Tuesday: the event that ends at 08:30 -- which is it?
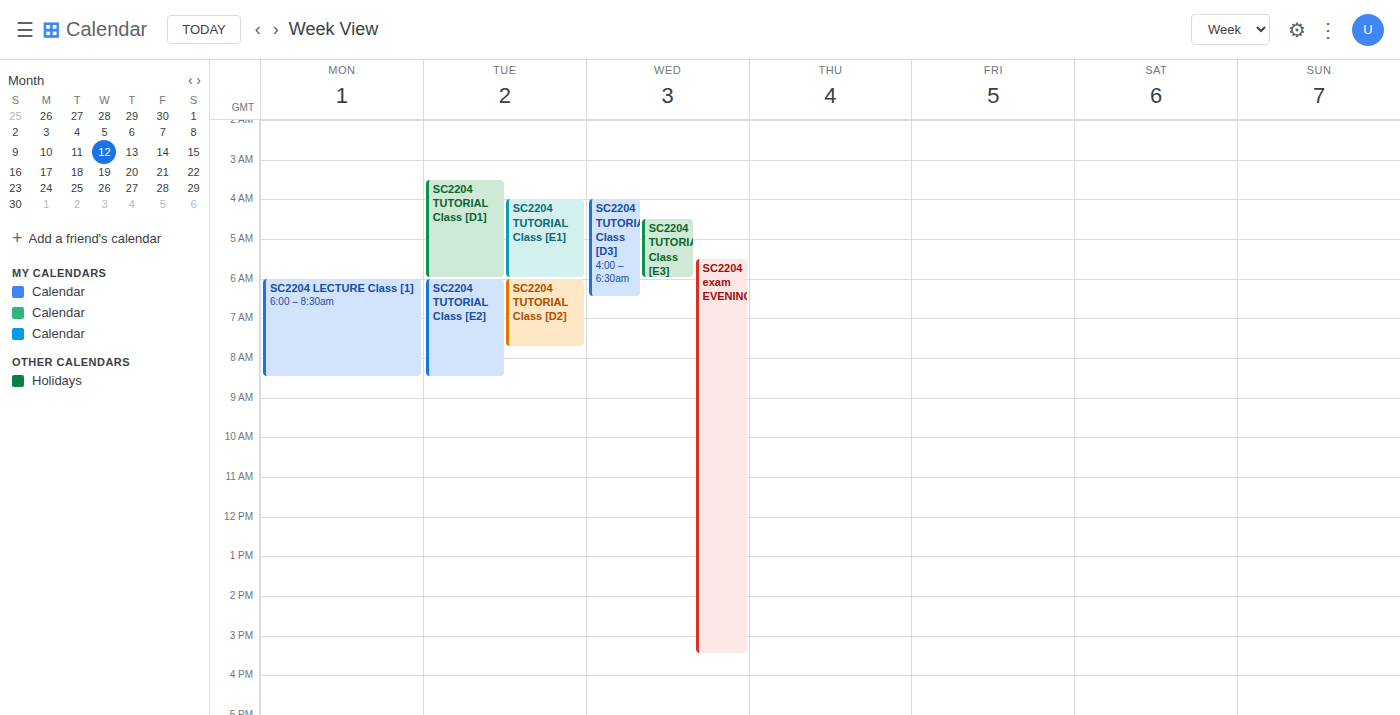
"SC2204 TUTORIAL Class [E2]"